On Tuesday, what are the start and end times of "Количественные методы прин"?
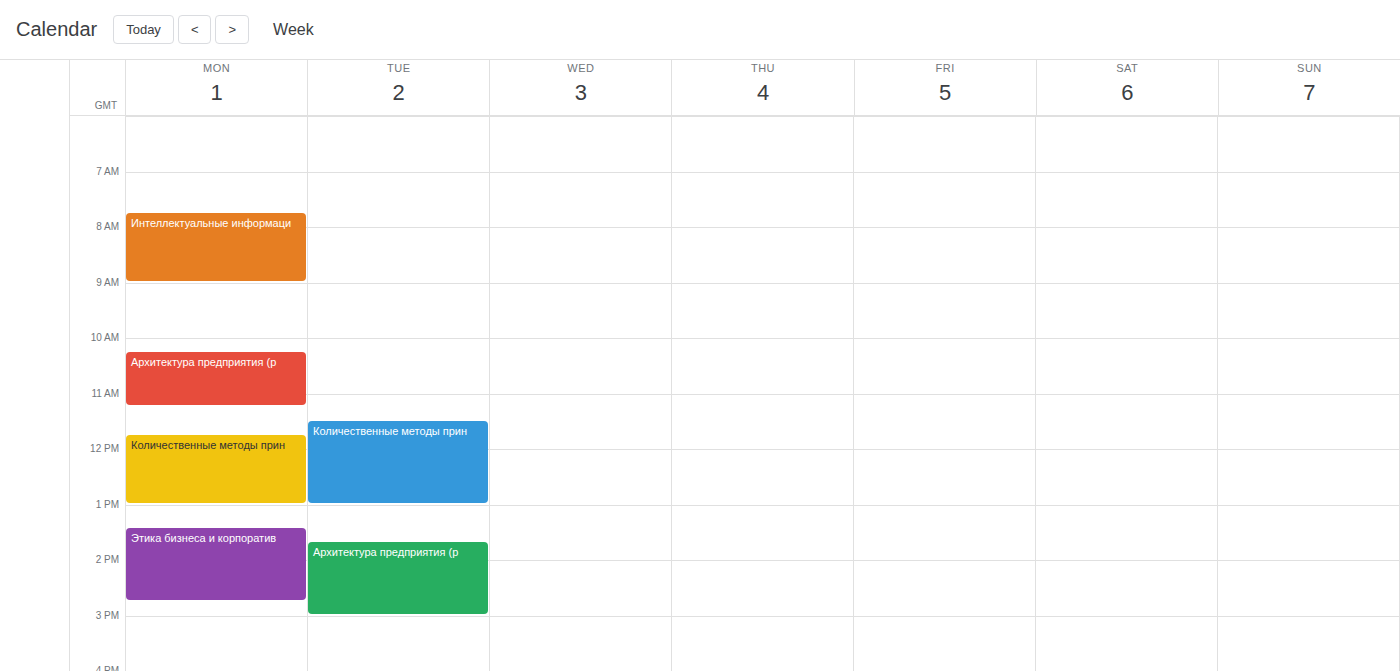
11:30 AM to 1:00 PM